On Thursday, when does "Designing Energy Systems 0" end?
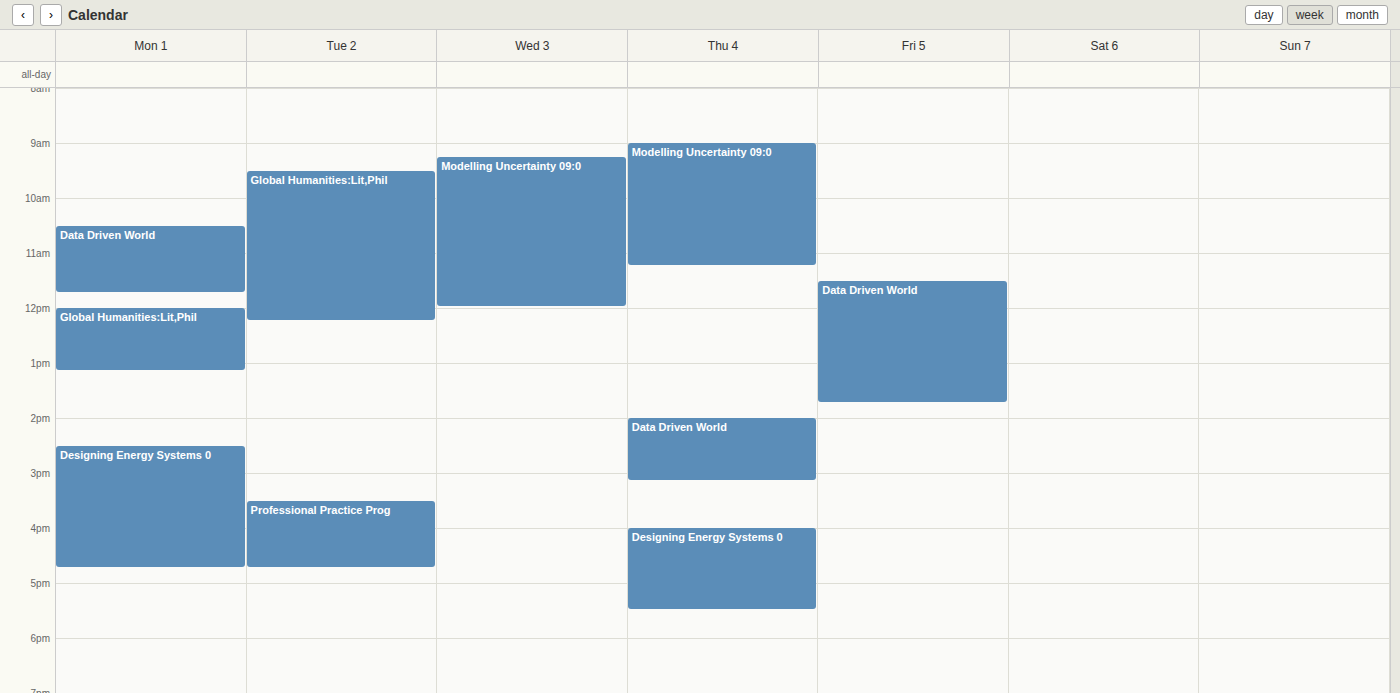
5:30 PM